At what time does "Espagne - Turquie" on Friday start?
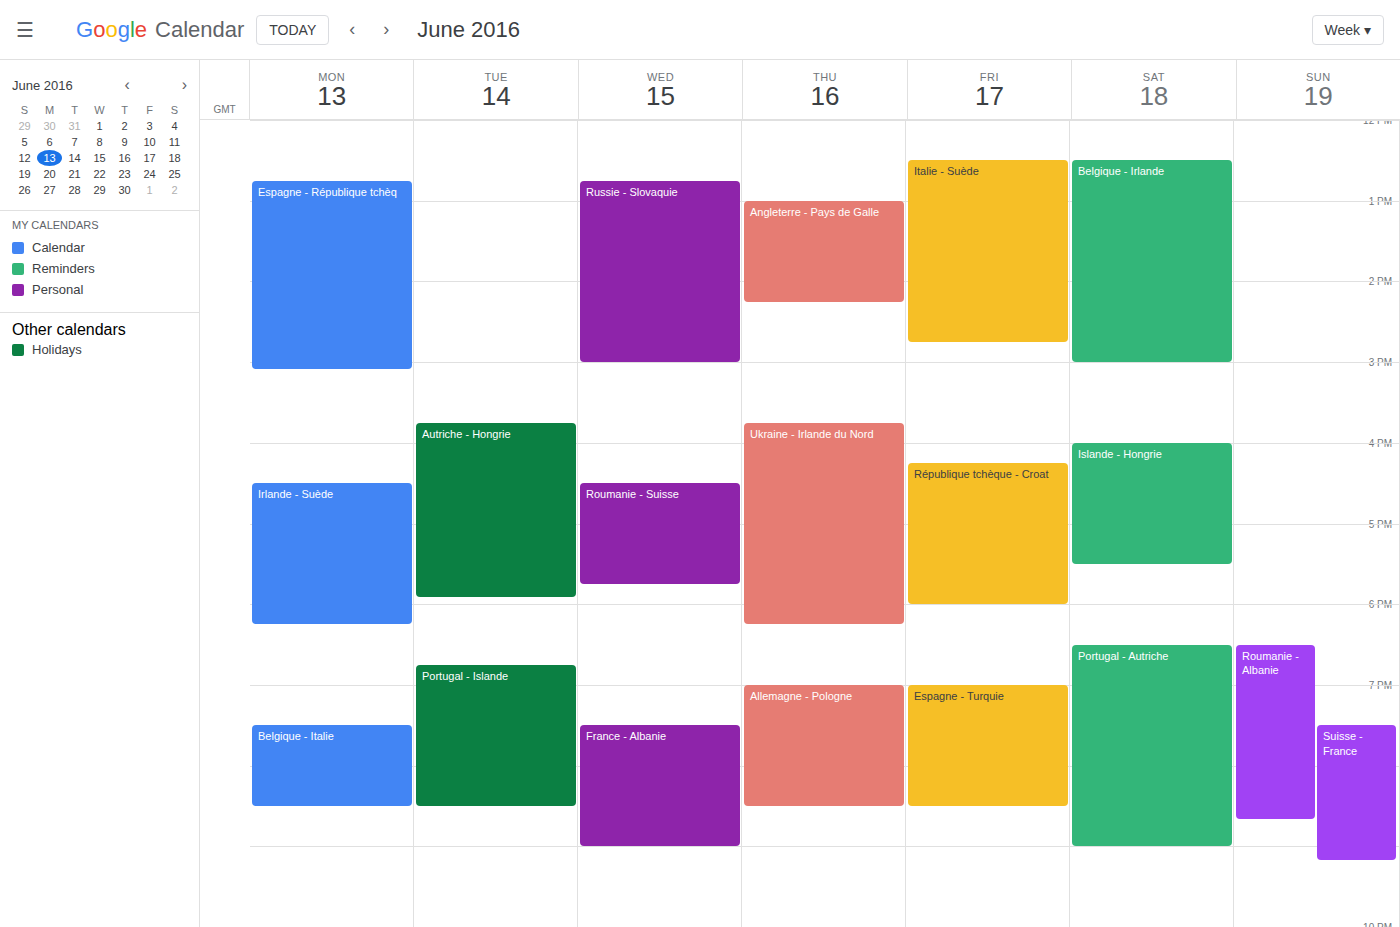
7:00 PM